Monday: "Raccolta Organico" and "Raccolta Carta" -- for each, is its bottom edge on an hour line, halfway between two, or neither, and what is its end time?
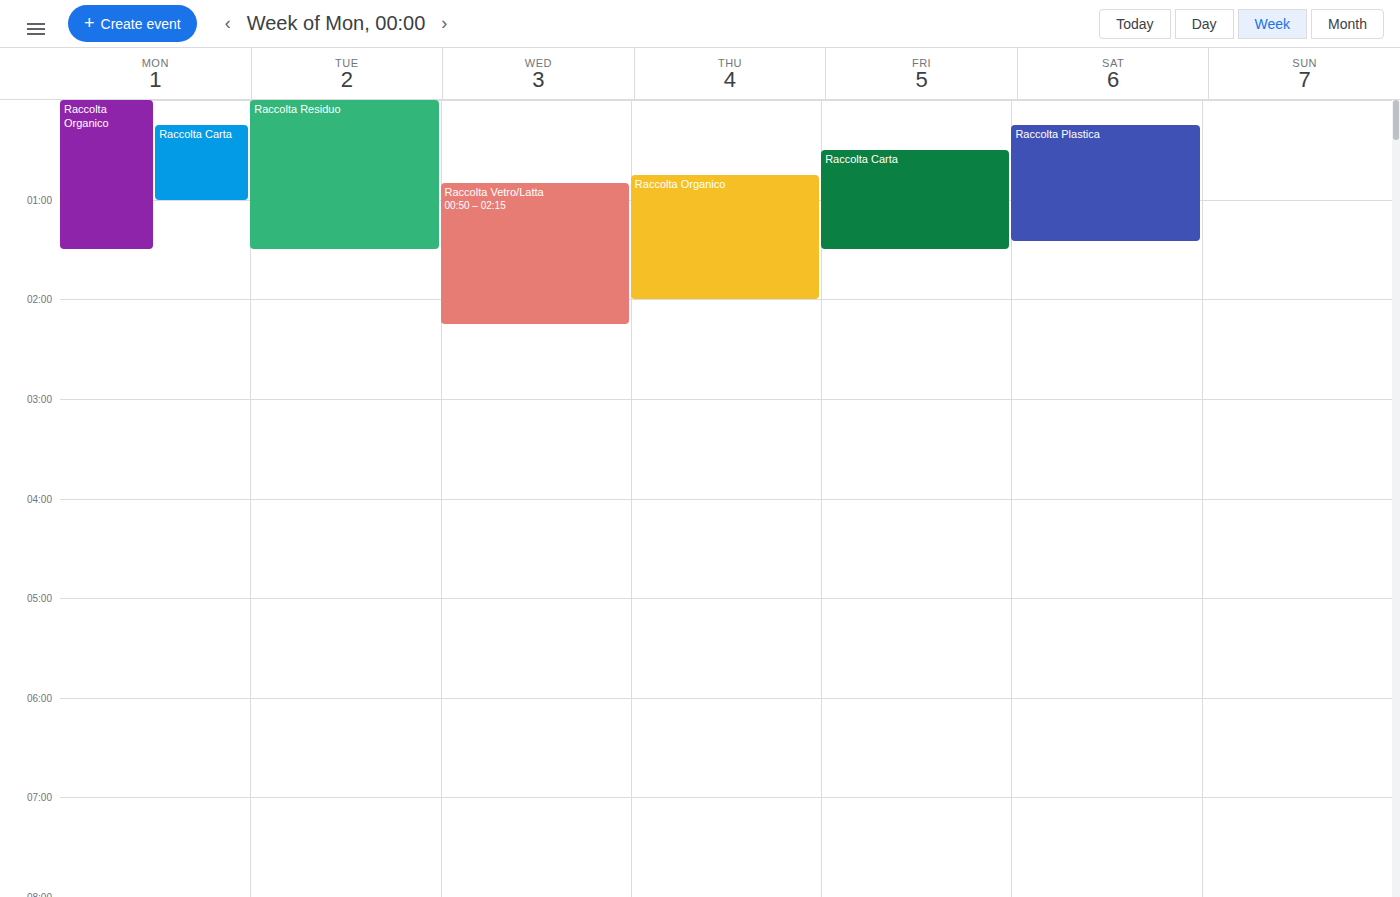
"Raccolta Organico": 1:30 AM, halfway between the 1 AM and 2 AM lines. "Raccolta Carta": 1:00 AM, exactly on the 1 AM line.